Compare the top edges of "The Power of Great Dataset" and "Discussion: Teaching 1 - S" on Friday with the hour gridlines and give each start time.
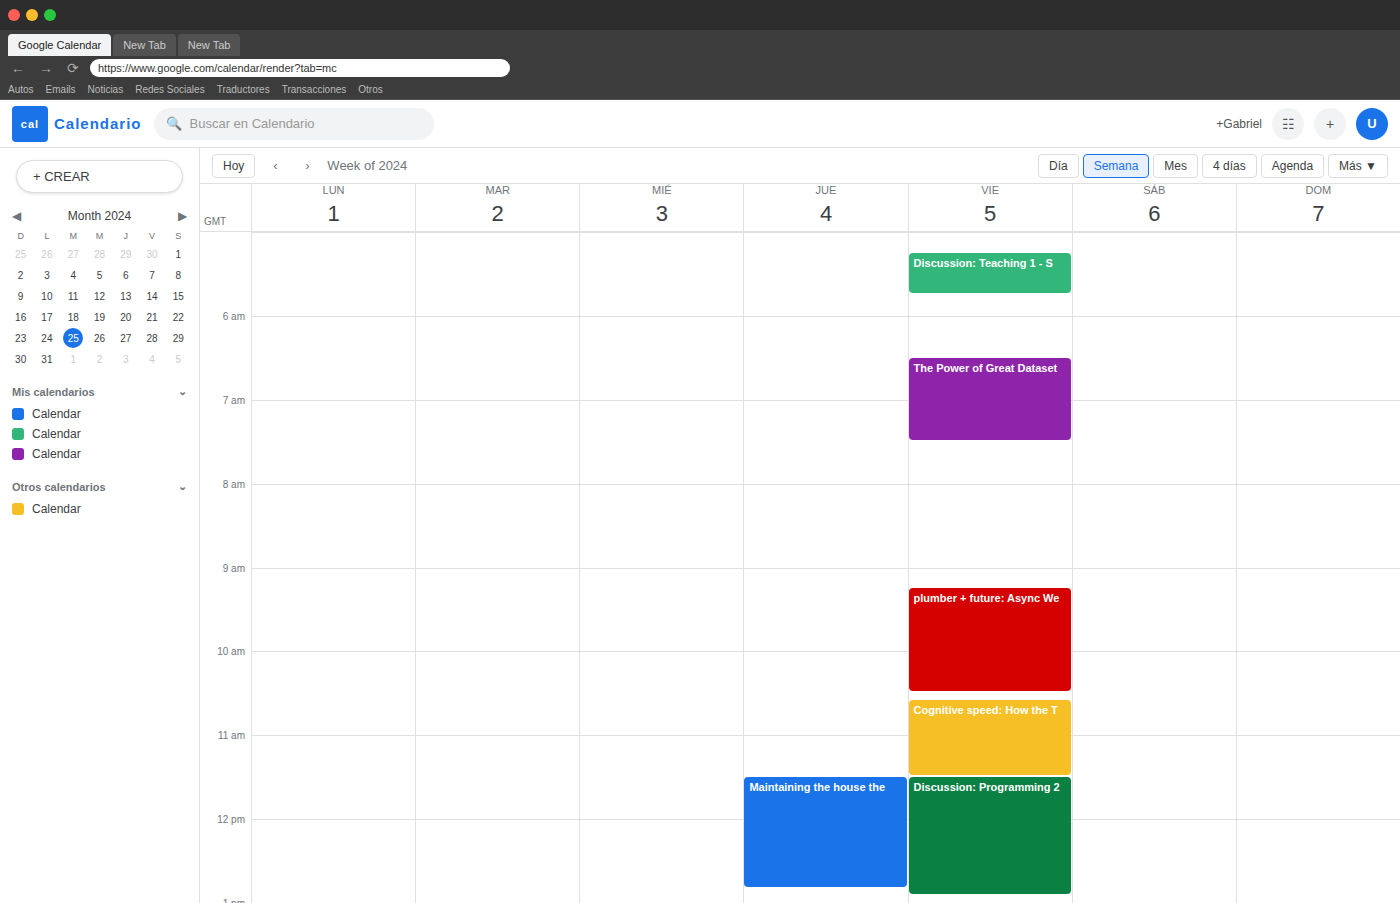
"The Power of Great Dataset": 06:30, halfway between the 06:00 and 07:00 lines. "Discussion: Teaching 1 - S": 05:15, neither: a quarter of the way from the 05:00 line to the 06:00 line.